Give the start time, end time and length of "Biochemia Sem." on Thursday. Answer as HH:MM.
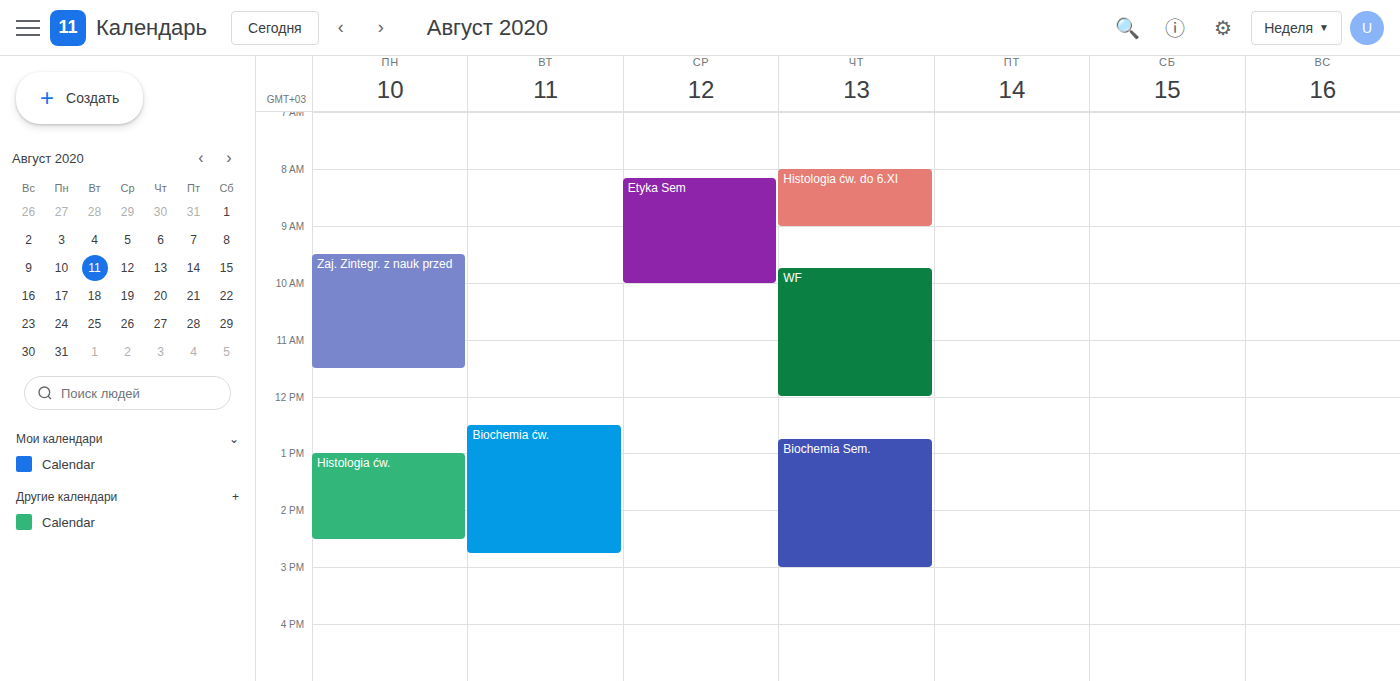
12:45 to 15:00, 2 hours 15 minutes